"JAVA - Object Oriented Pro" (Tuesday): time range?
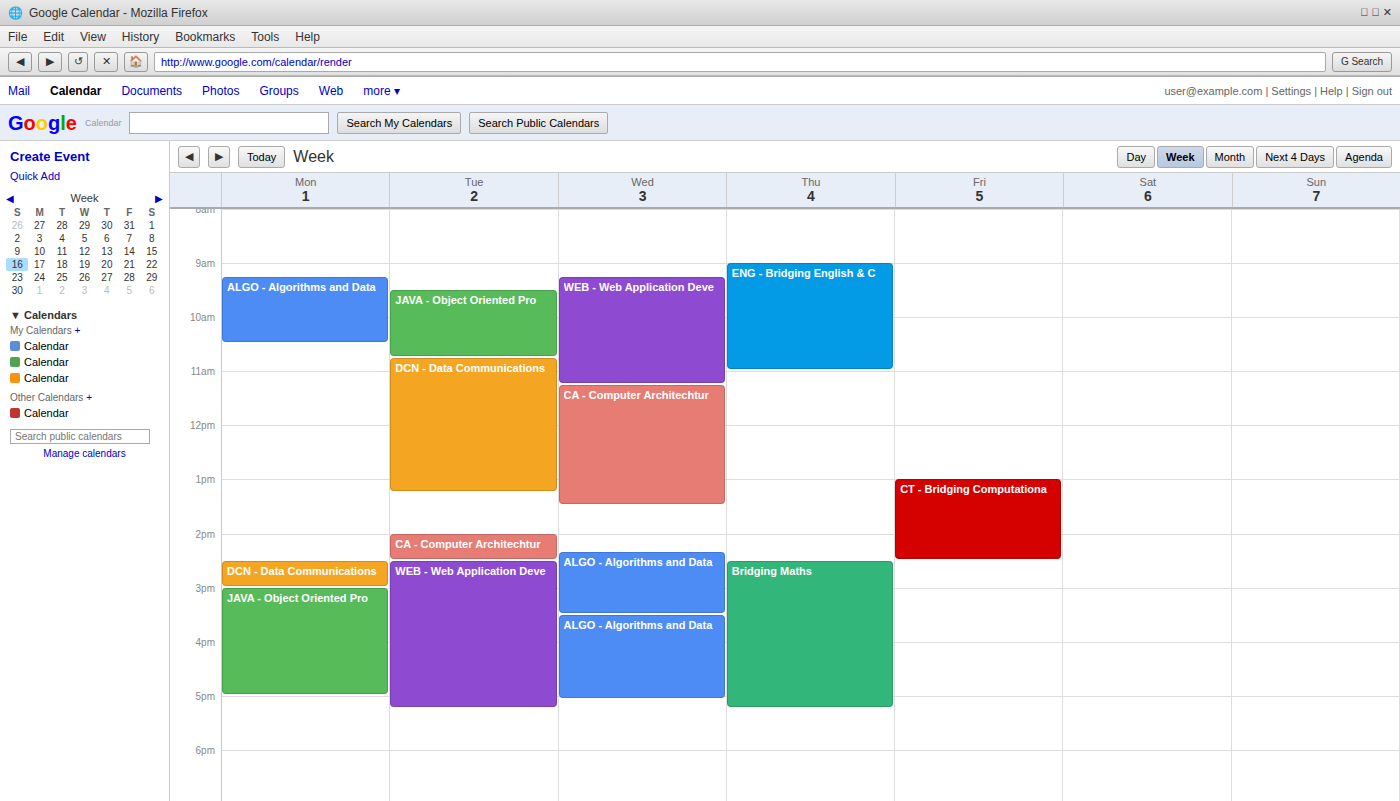
9:30 AM to 10:45 AM